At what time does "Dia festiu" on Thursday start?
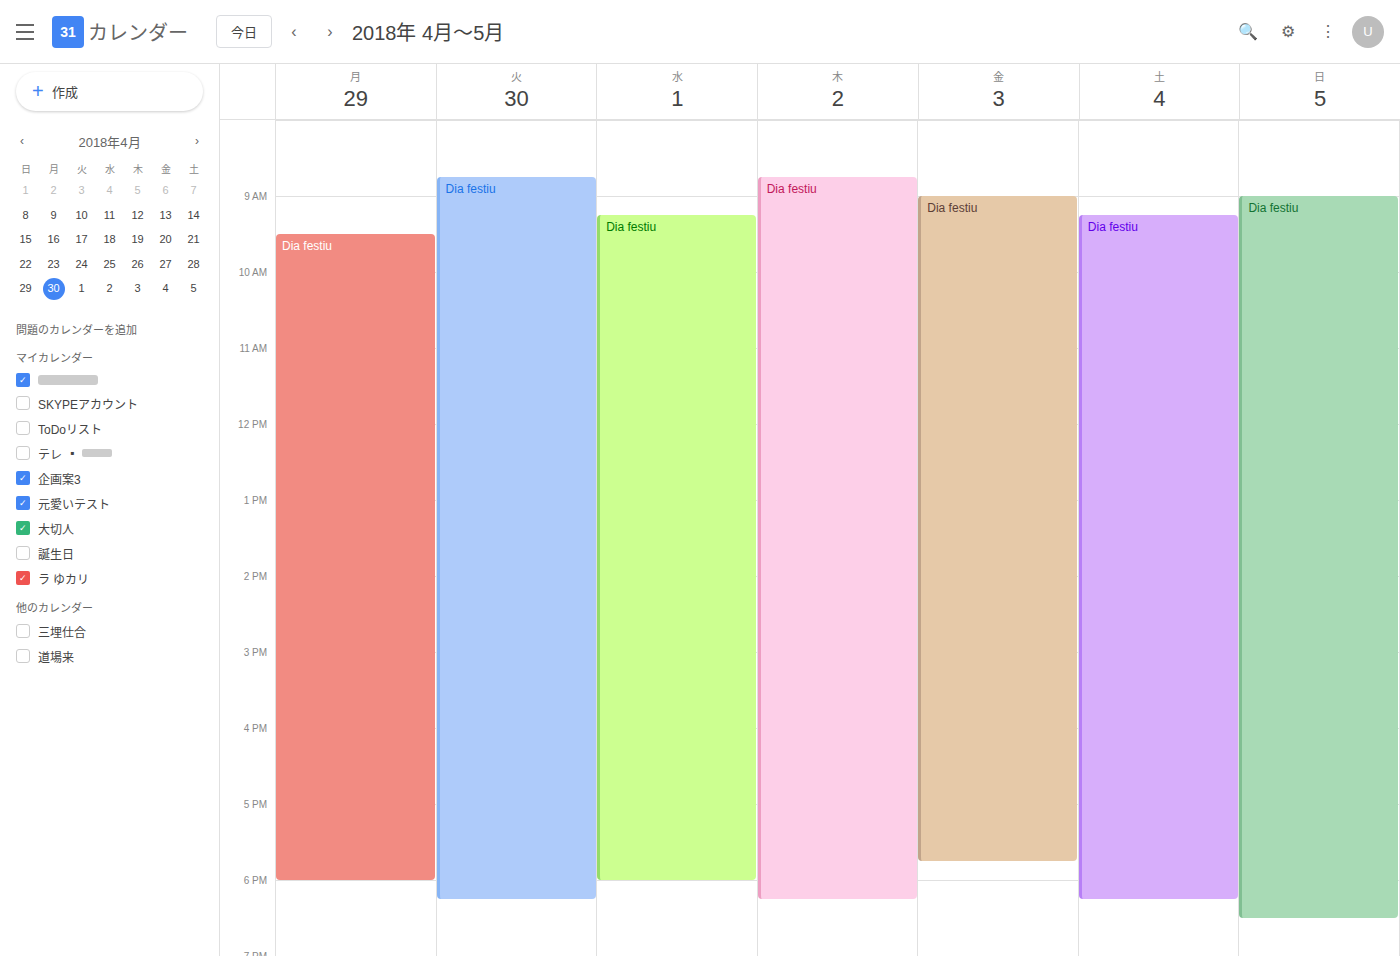
8:45 AM